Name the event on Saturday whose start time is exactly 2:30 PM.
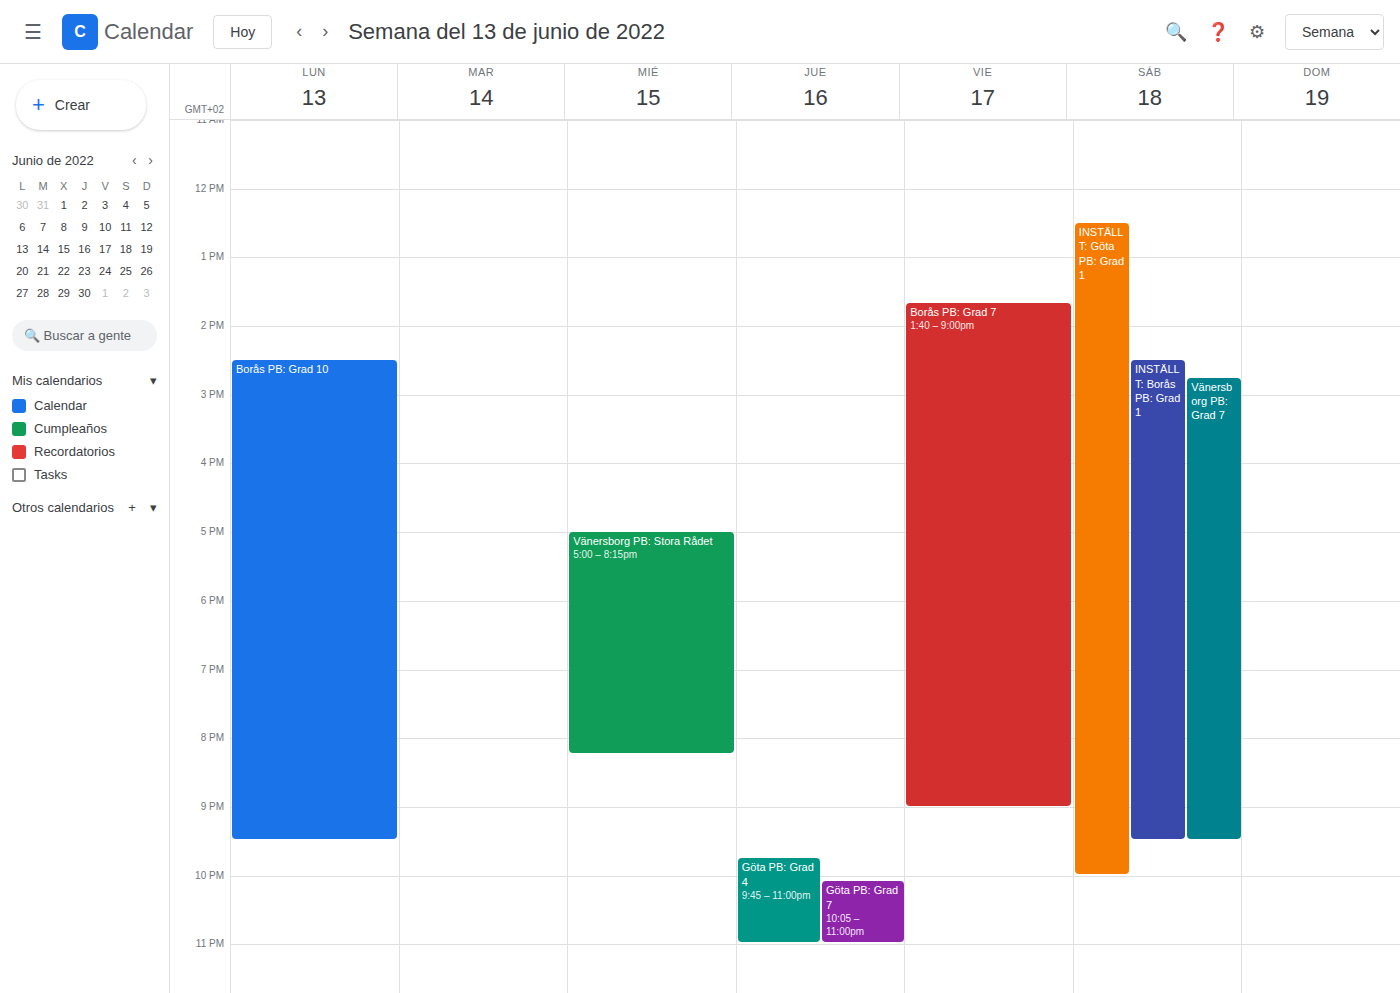
"INSTÄLLT: Borås PB: Grad 1"